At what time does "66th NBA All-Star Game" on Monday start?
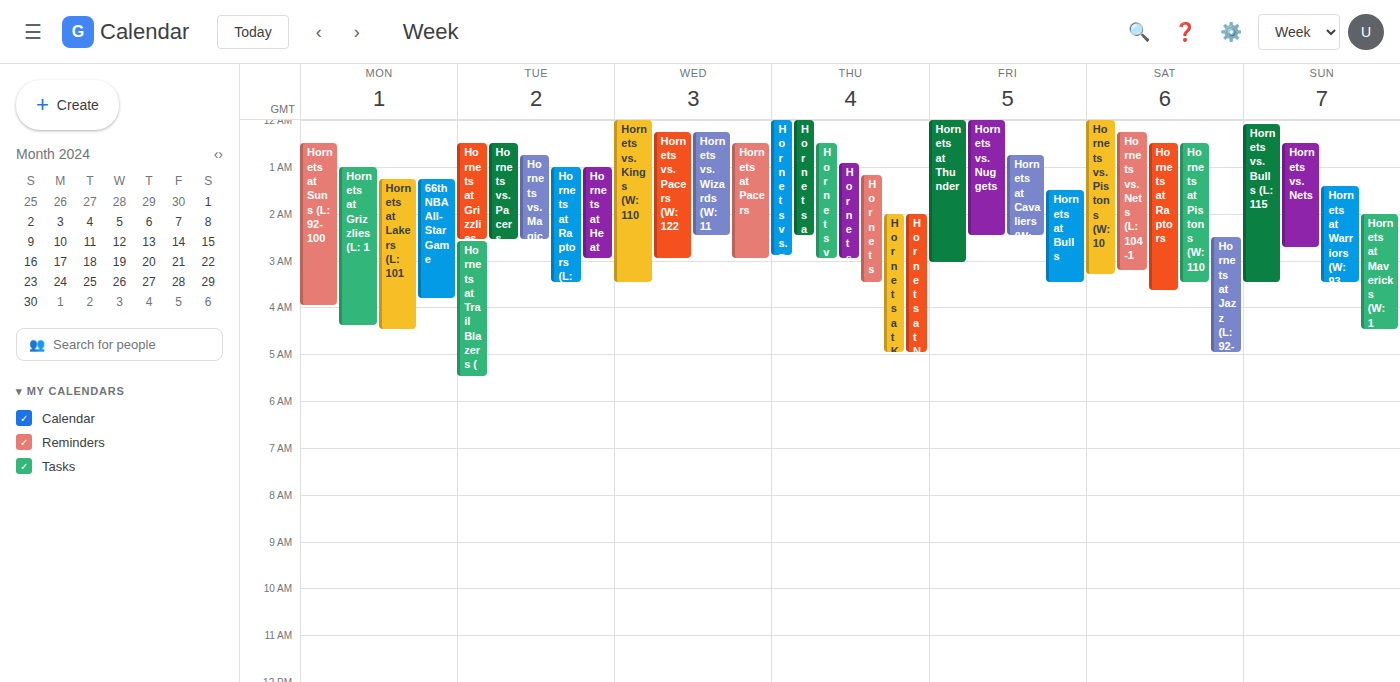
1:15 AM